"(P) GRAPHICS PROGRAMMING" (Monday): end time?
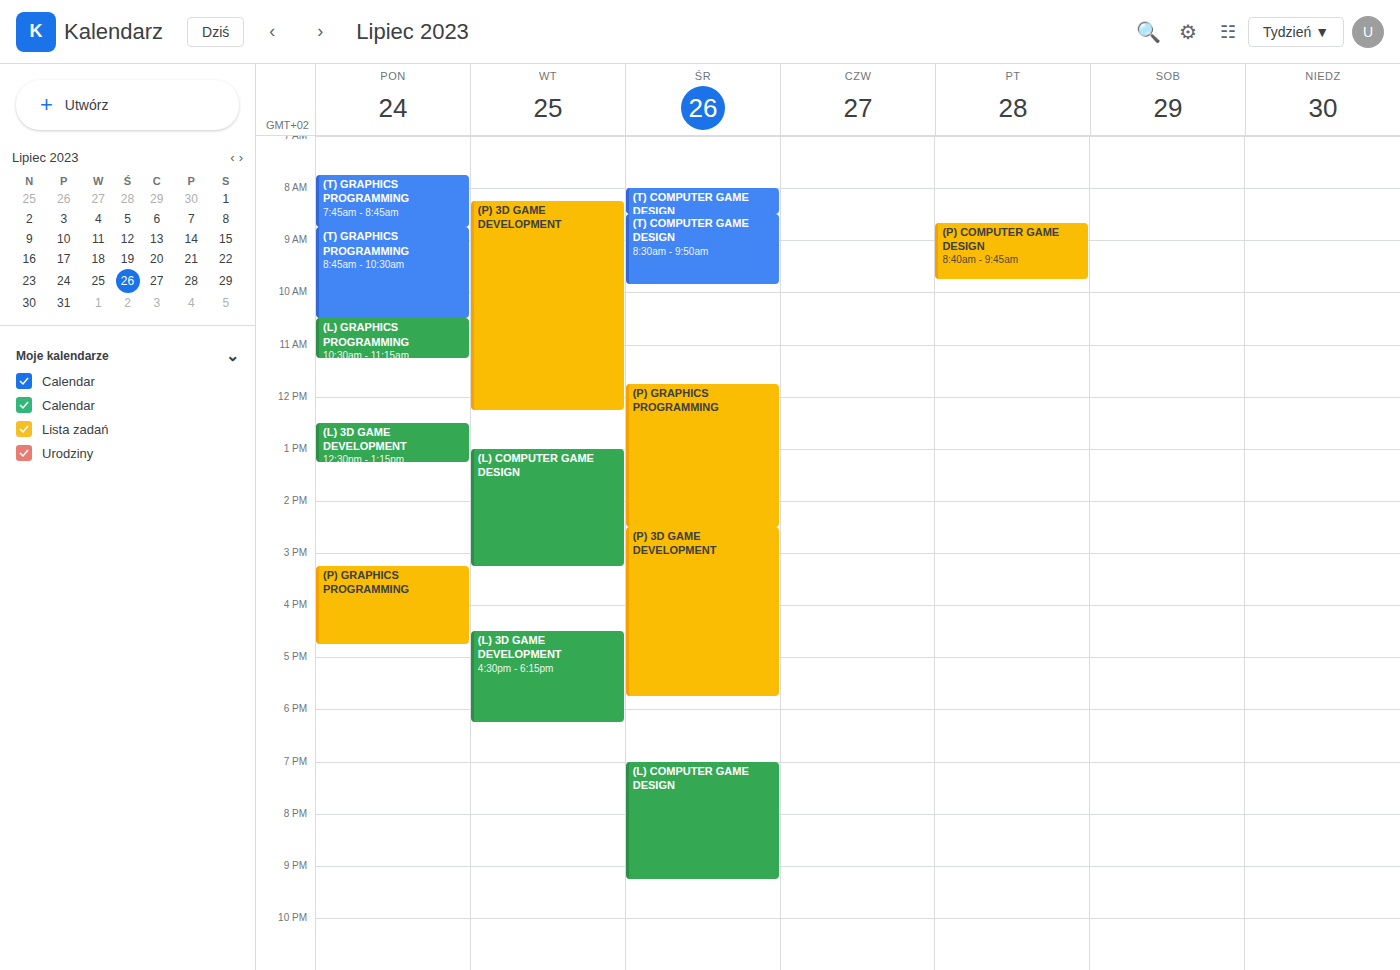
4:45 PM